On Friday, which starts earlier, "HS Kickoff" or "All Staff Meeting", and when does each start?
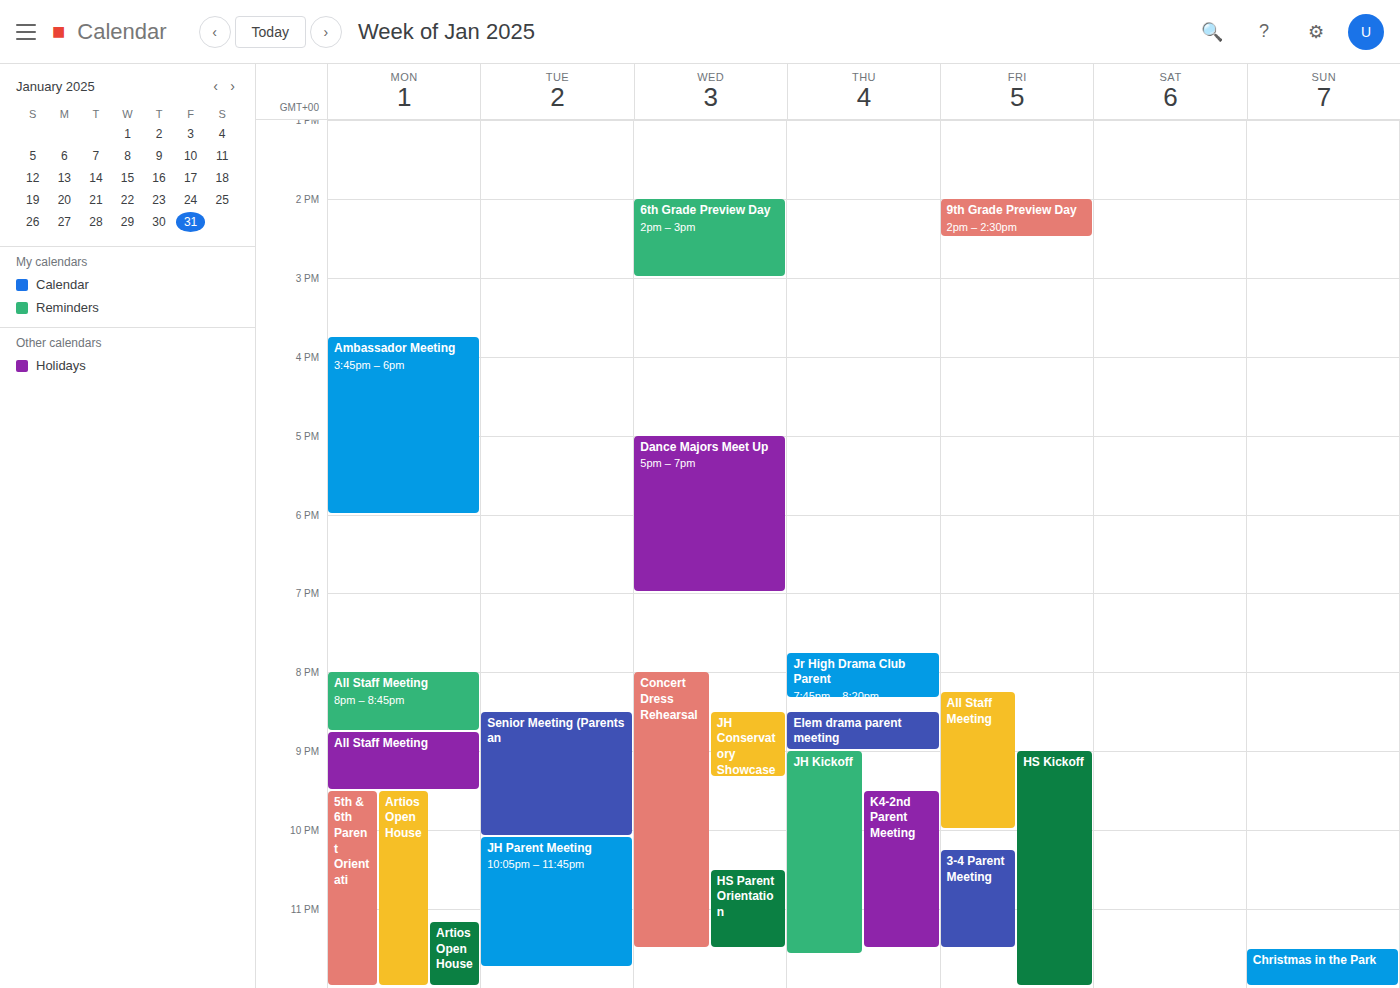
"All Staff Meeting" 8:15 PM; "HS Kickoff" 9:00 PM.